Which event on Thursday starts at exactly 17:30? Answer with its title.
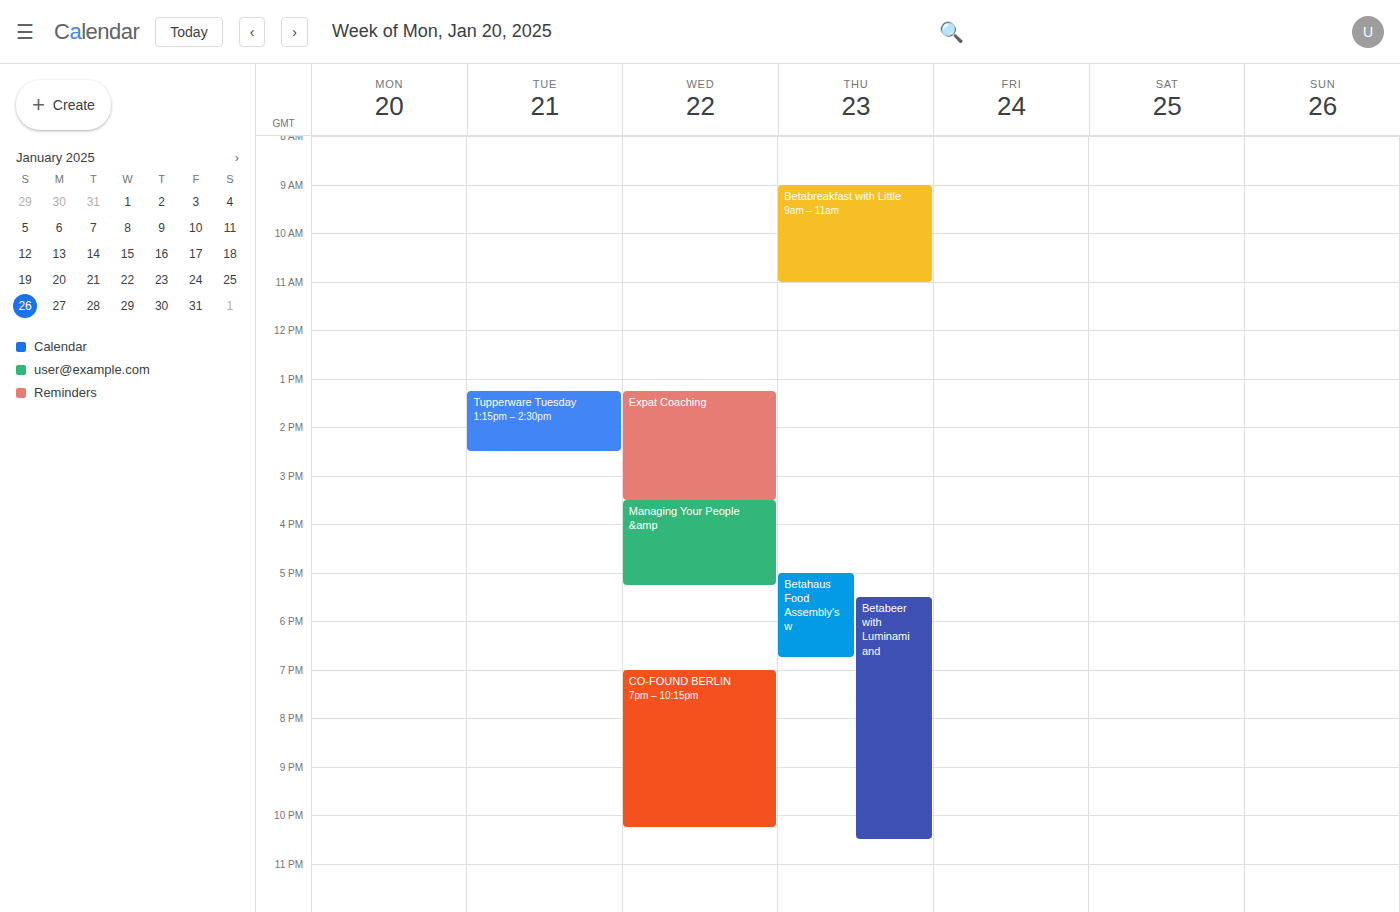
"Betabeer with Luminami and"